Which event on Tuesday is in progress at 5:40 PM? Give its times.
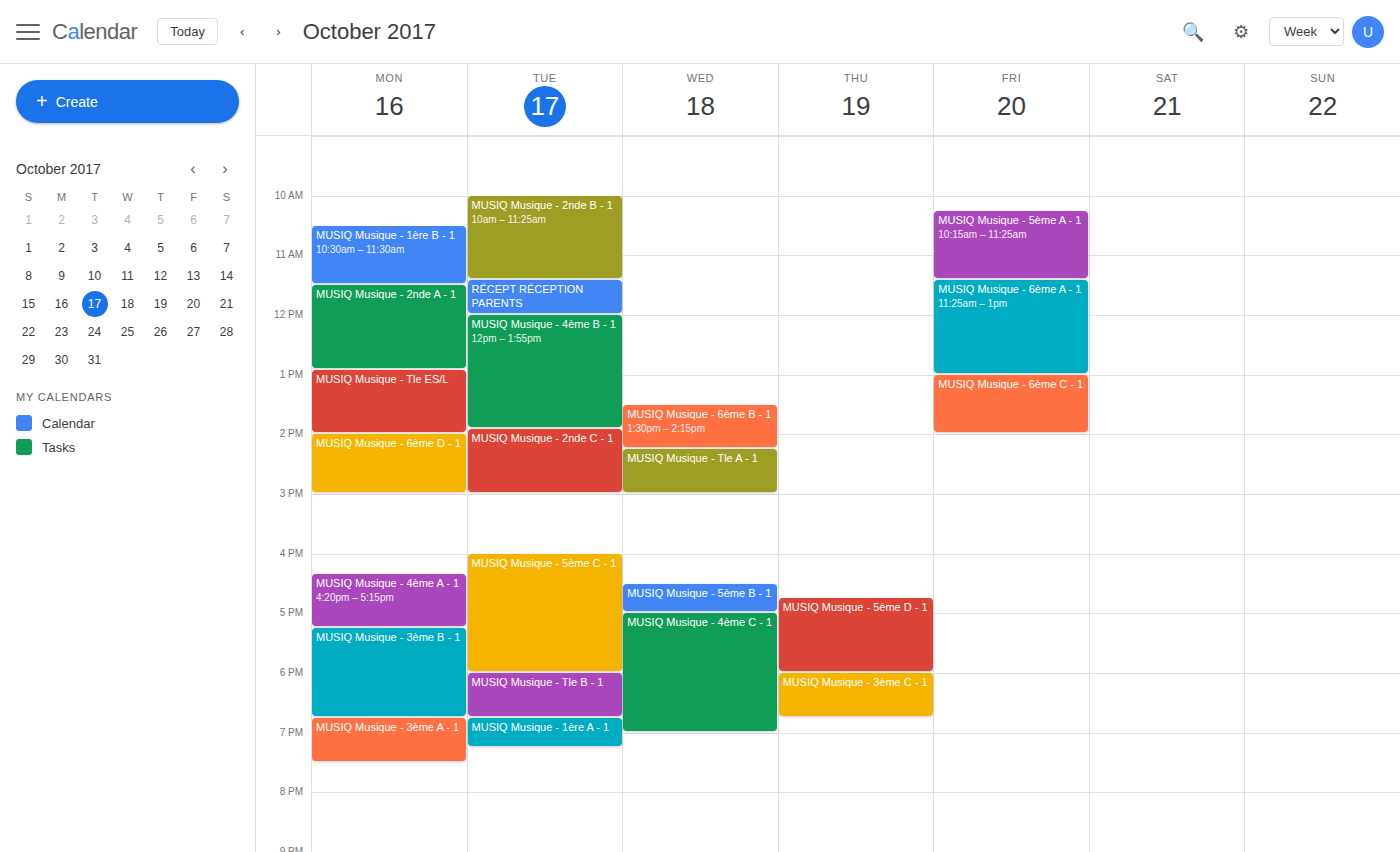
"MUSIQ Musique - 5ème C - 1", 4:00 PM to 6:00 PM